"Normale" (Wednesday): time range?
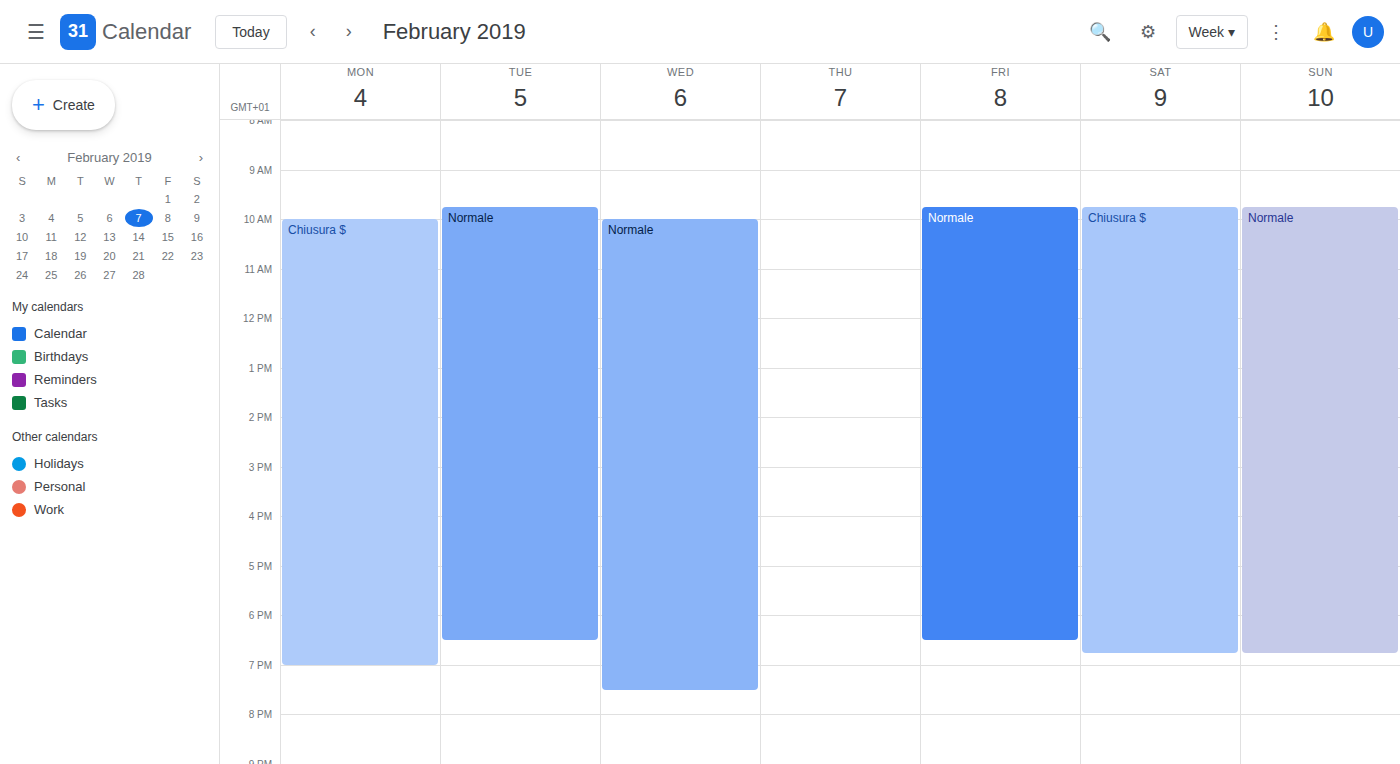
10:00 AM to 7:30 PM